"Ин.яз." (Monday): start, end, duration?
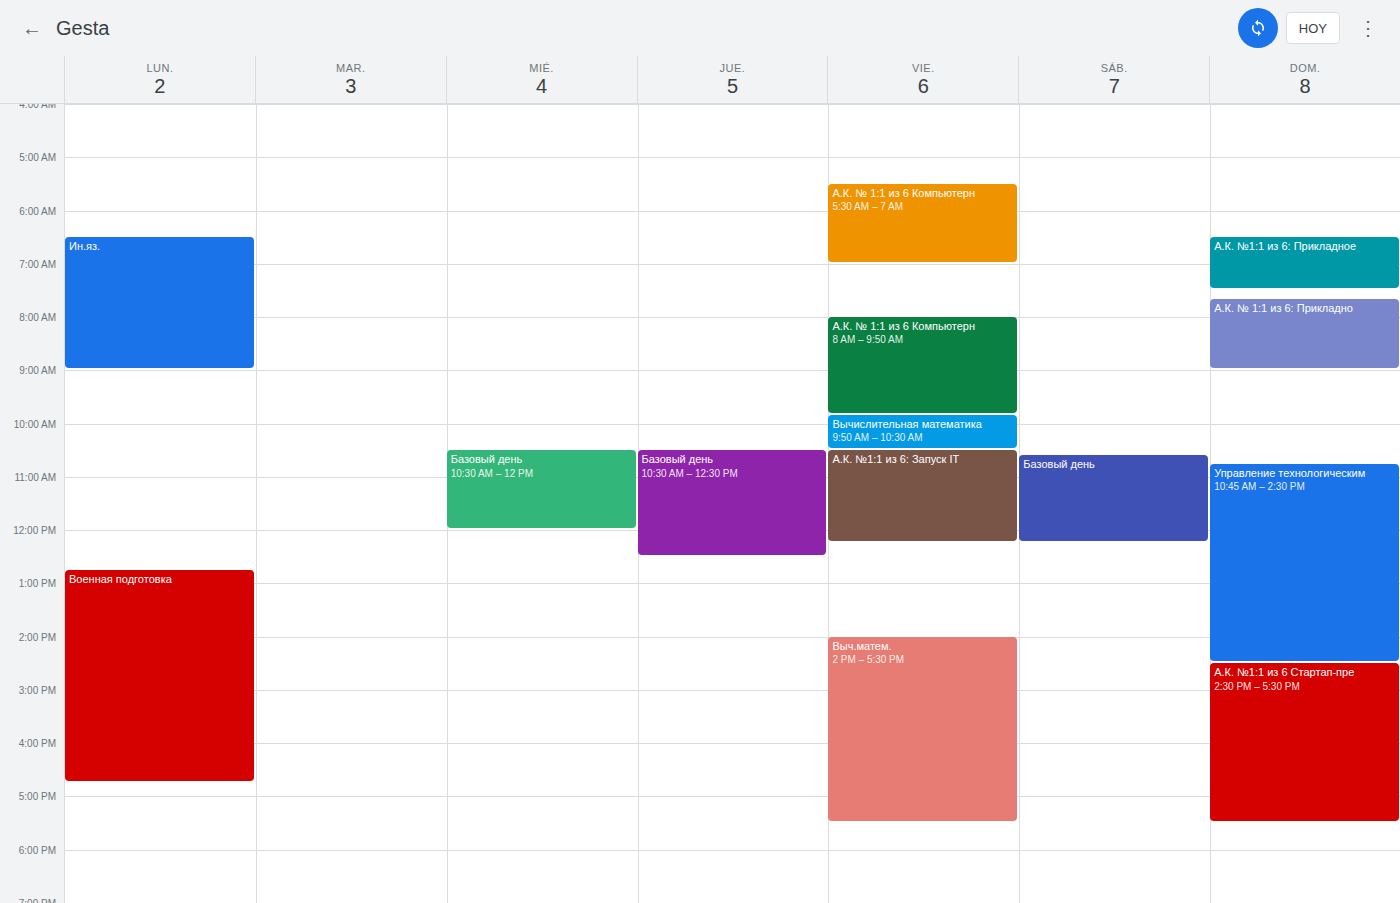
06:30 to 09:00, 2 hours 30 minutes